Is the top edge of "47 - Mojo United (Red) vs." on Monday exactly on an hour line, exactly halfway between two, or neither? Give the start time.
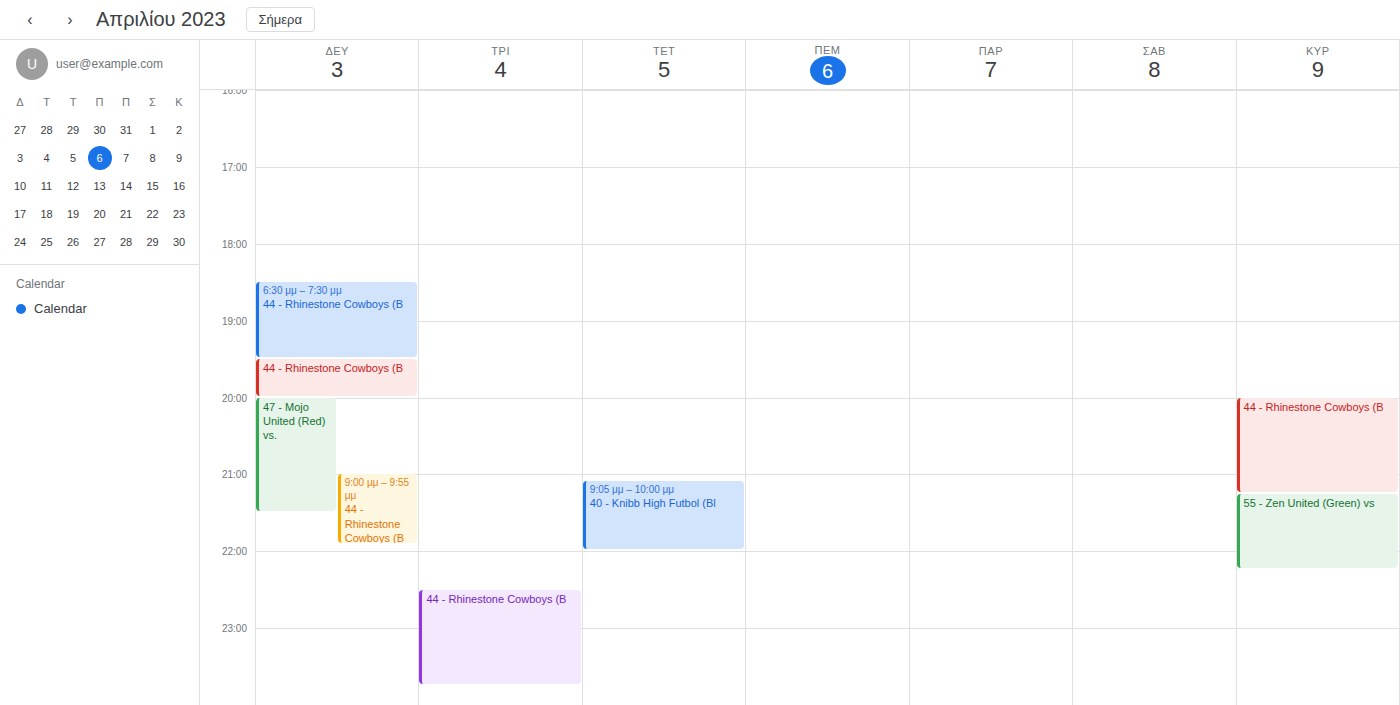
8:00 PM -- exactly on the 8 PM line.